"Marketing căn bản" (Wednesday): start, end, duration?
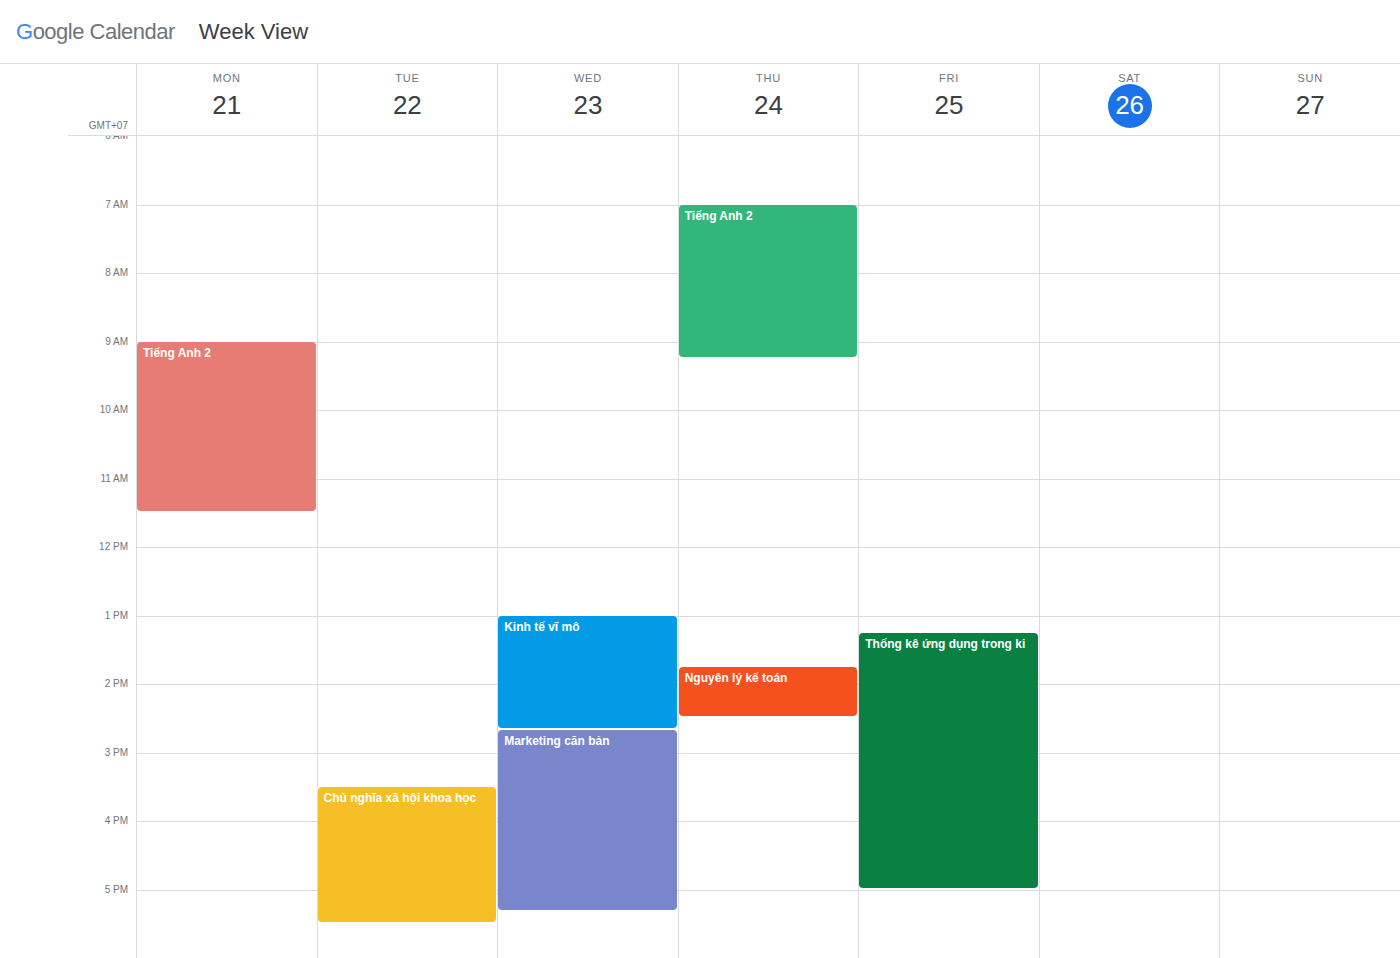
14:40 to 17:20, 2 hours 40 minutes